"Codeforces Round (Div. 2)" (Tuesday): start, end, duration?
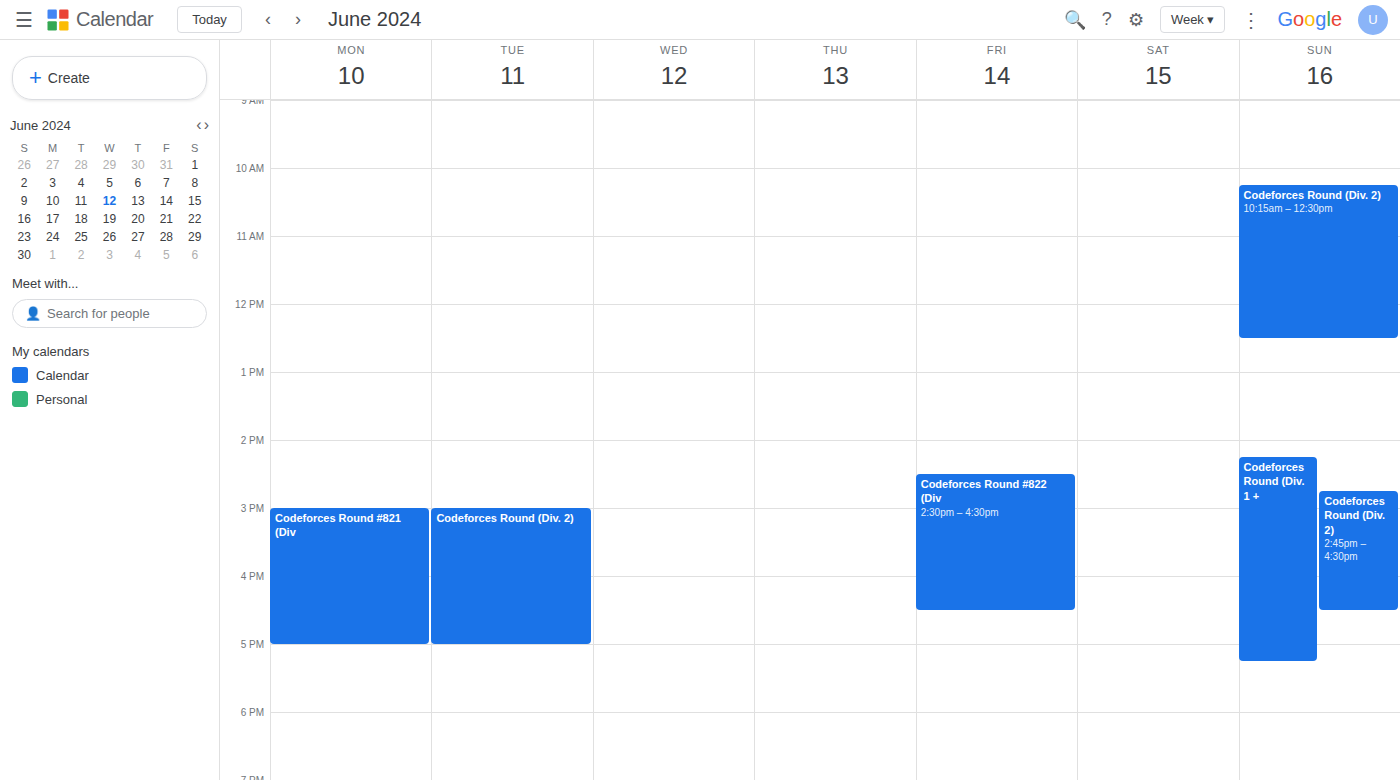
3:00 PM to 5:00 PM, 2 hours